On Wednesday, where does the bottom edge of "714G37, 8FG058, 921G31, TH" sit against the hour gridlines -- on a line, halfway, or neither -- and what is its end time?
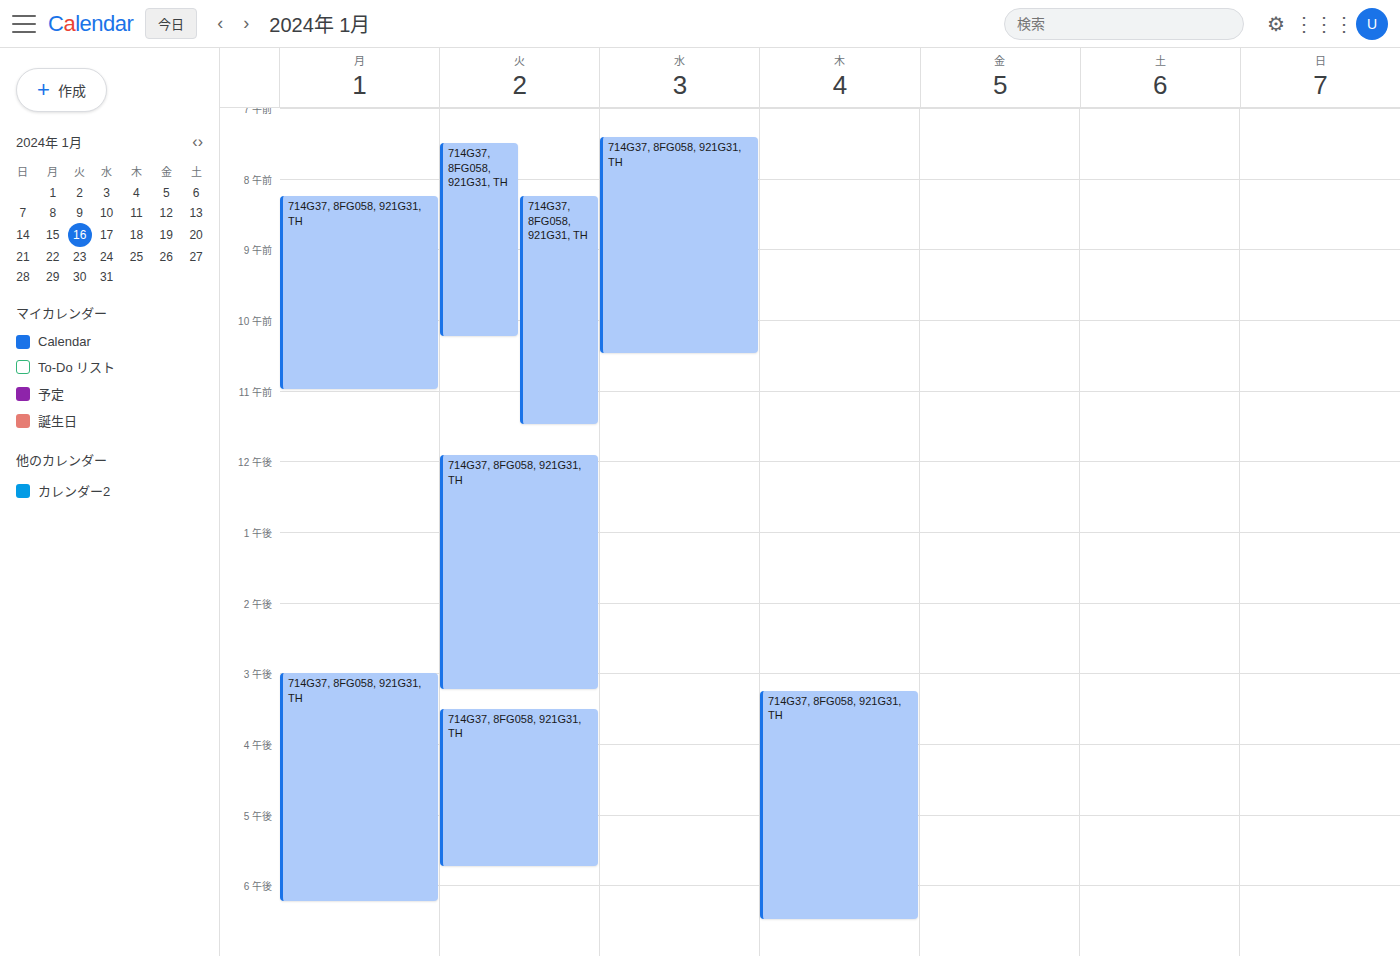
10:30 AM -- halfway between the 10 AM and 11 AM lines.